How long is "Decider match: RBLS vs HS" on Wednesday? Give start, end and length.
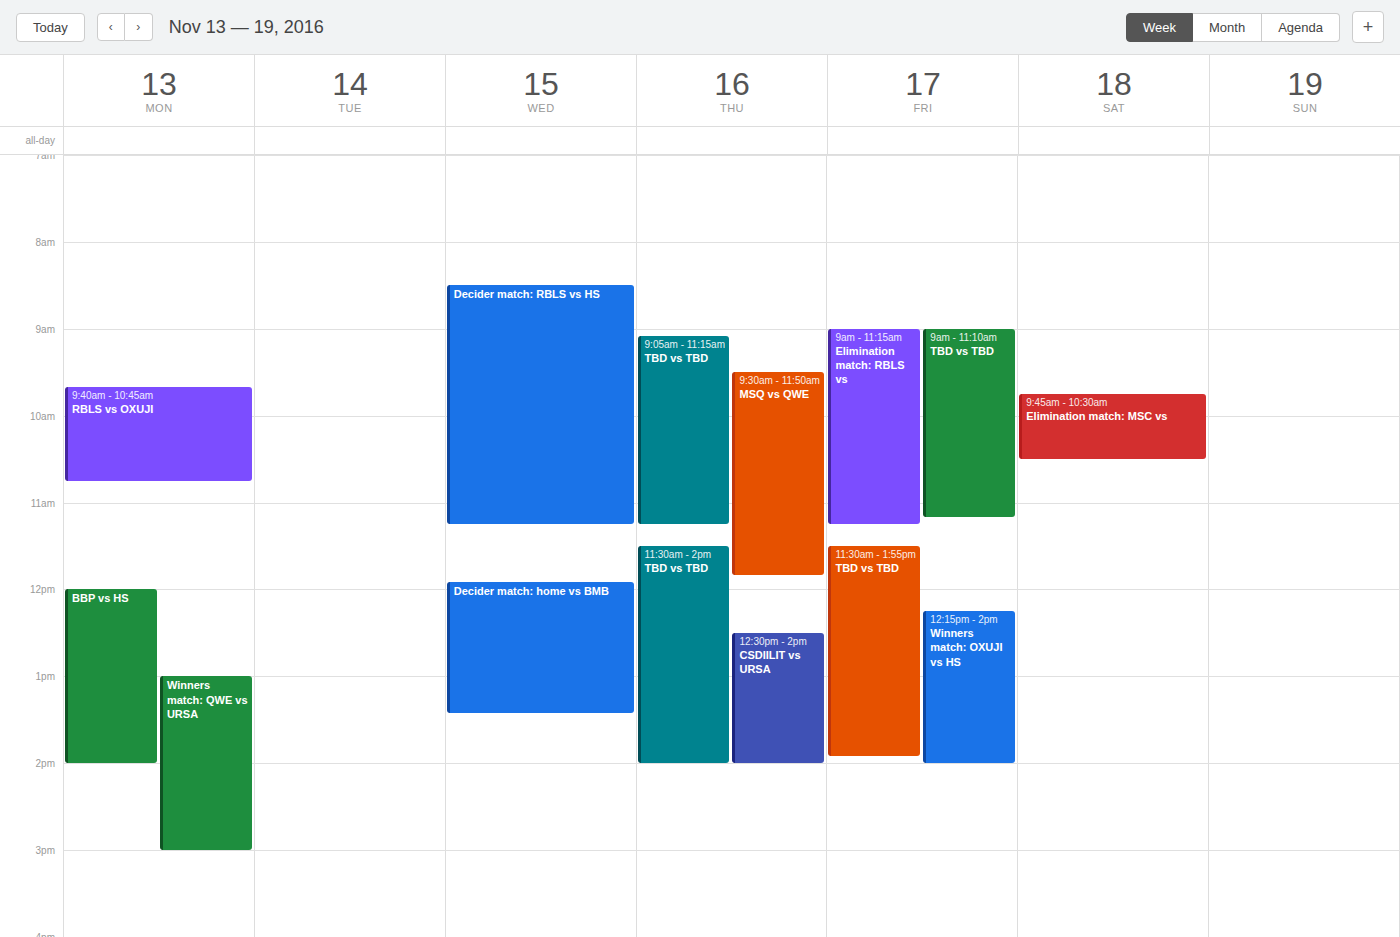
08:30 to 11:15, 2 hours 45 minutes